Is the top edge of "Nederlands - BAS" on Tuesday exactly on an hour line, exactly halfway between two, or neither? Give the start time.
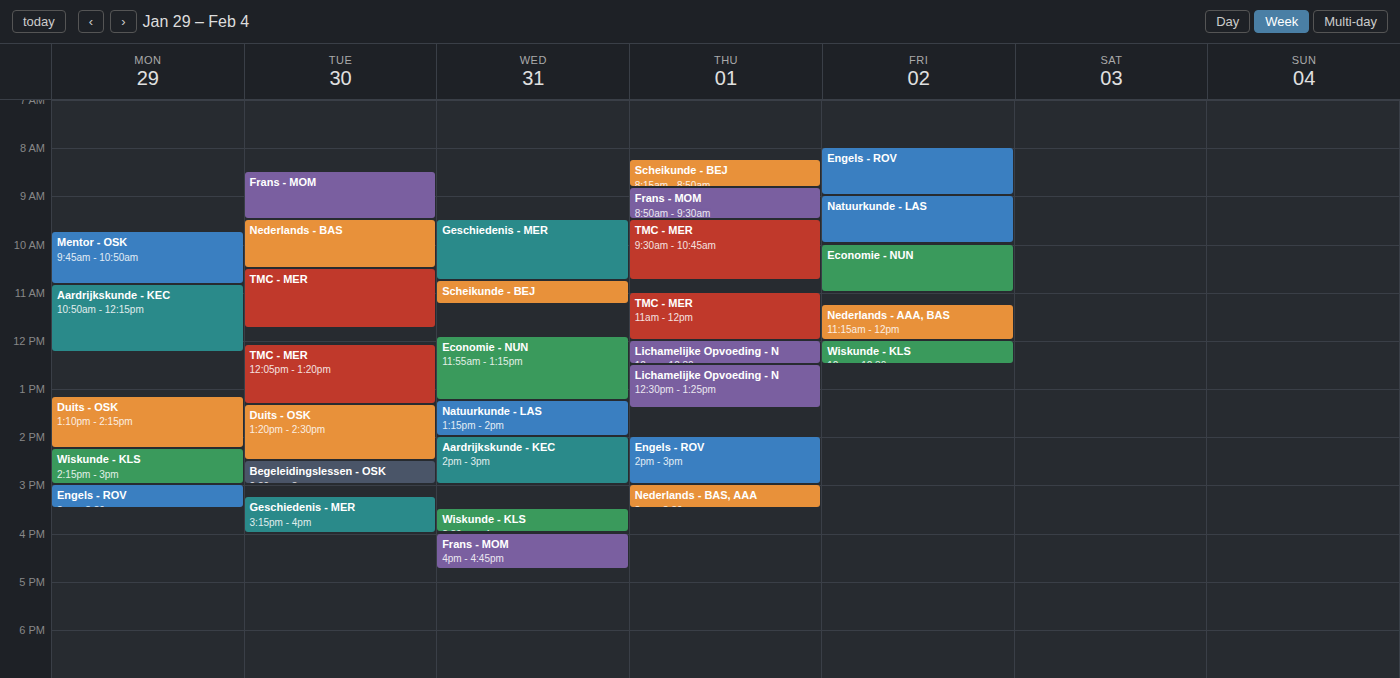
9:30 AM -- halfway between the 9 AM and 10 AM lines.